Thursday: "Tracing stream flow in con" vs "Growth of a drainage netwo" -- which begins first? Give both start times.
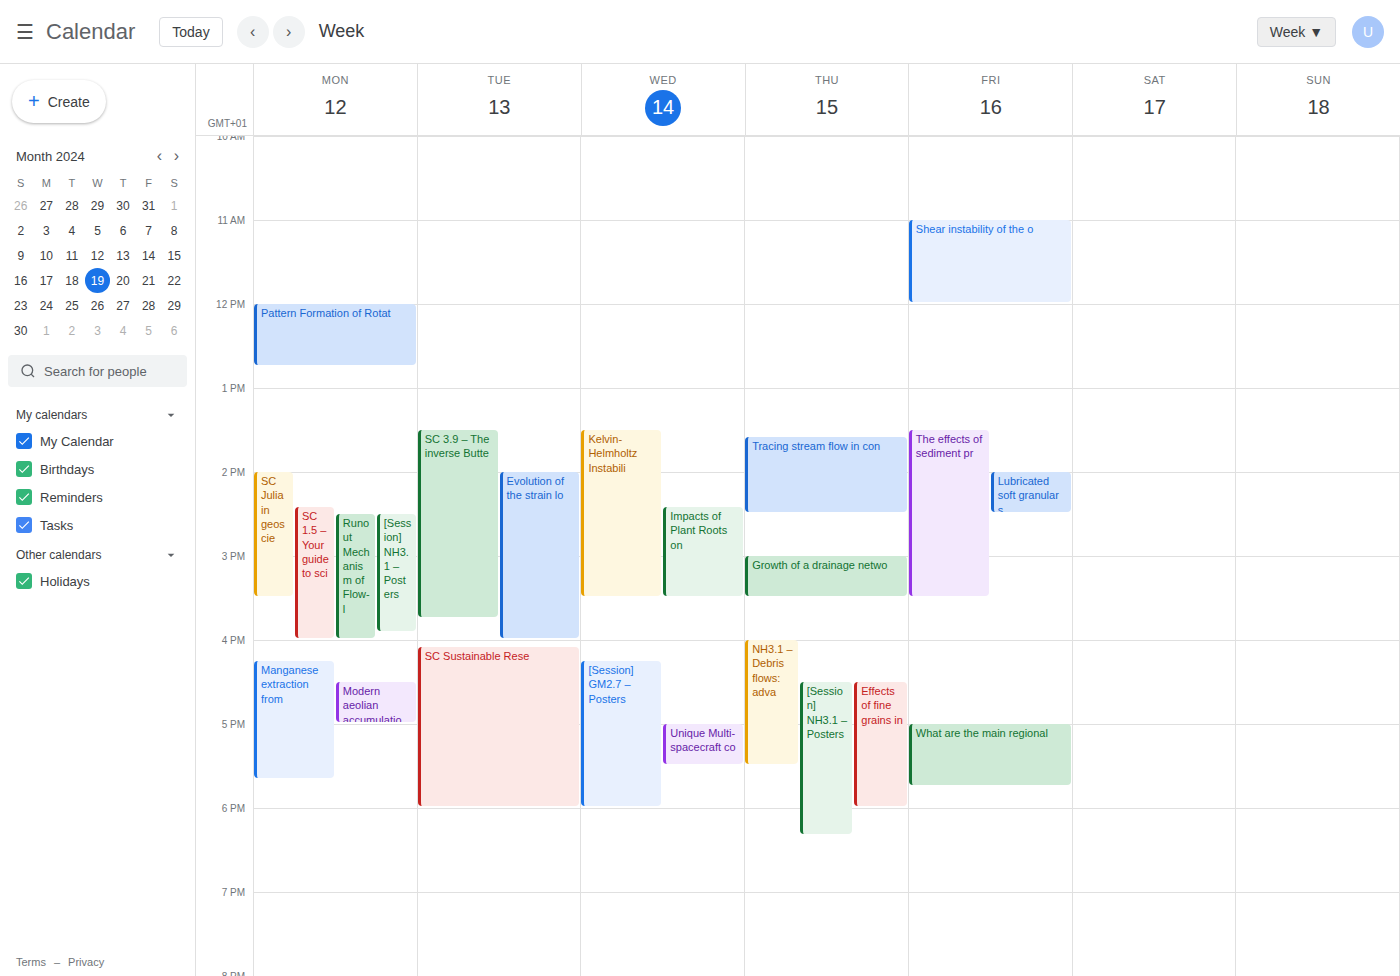
"Tracing stream flow in con" 13:35; "Growth of a drainage netwo" 15:00.